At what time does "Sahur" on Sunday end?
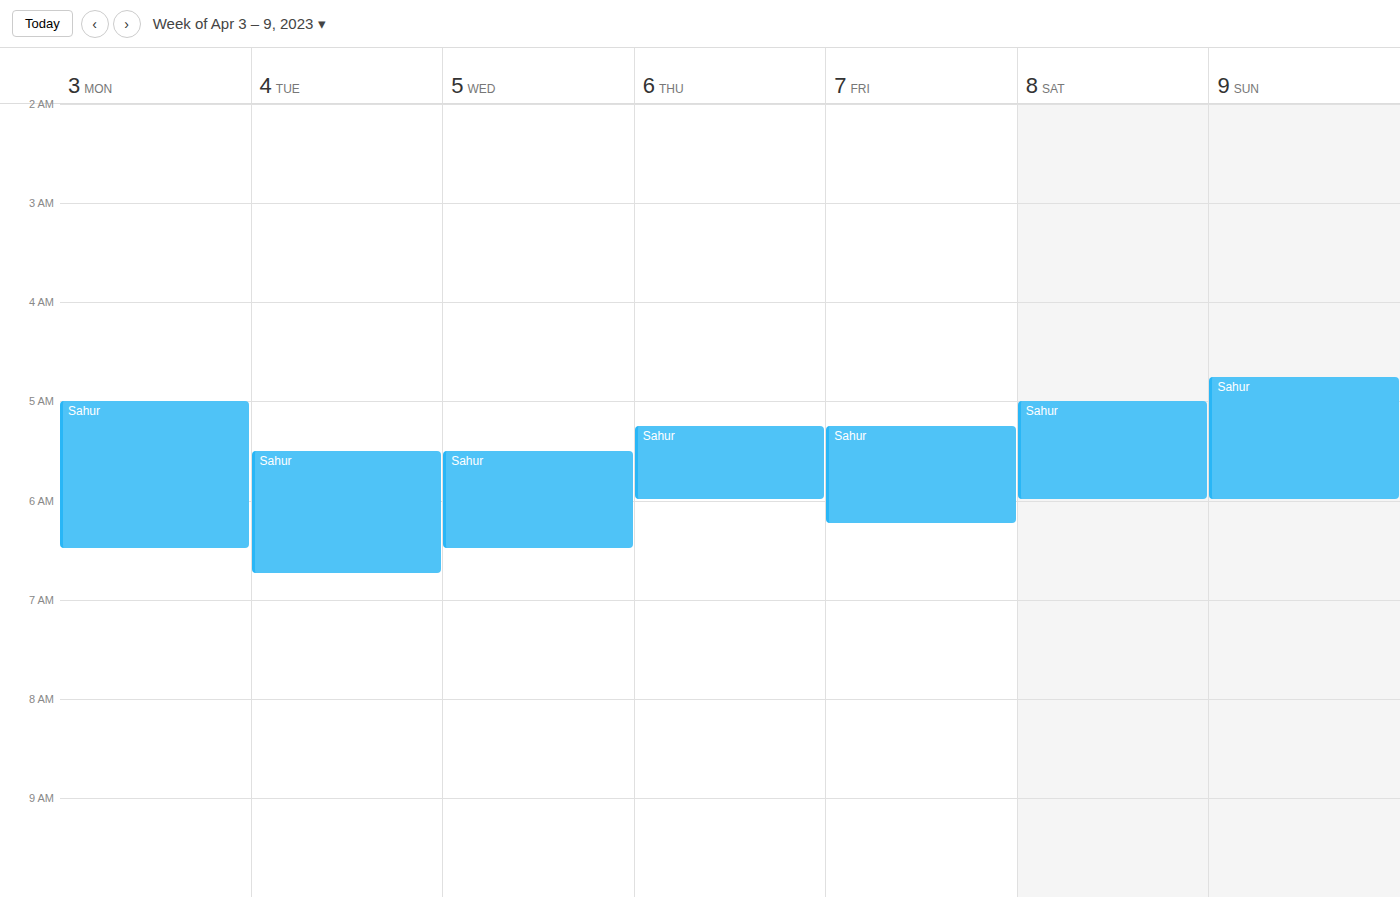
6:00 AM